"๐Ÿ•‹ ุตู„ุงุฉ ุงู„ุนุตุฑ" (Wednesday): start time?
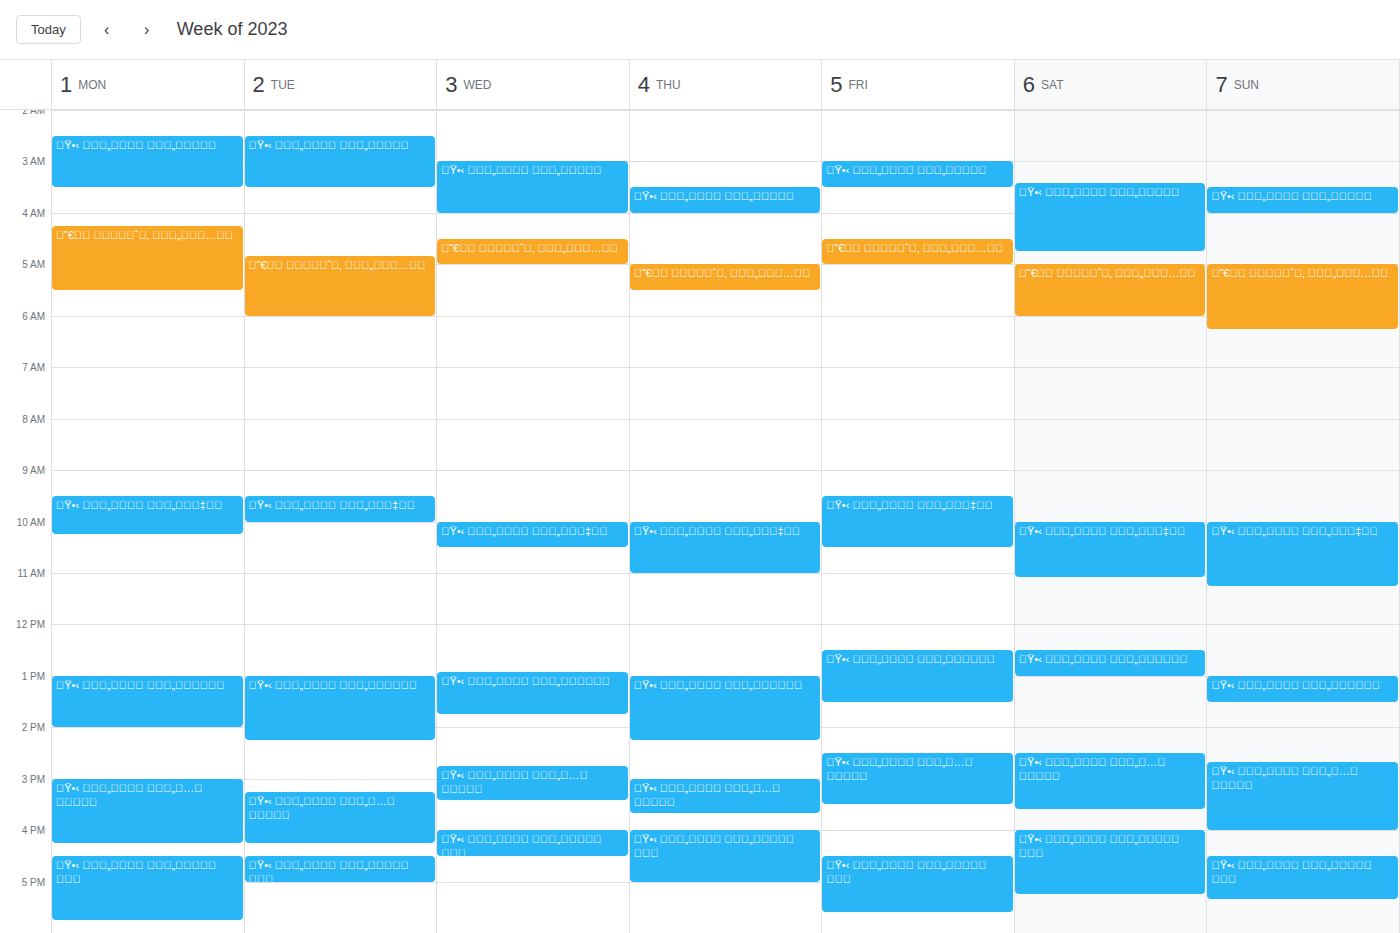
12:55 PM